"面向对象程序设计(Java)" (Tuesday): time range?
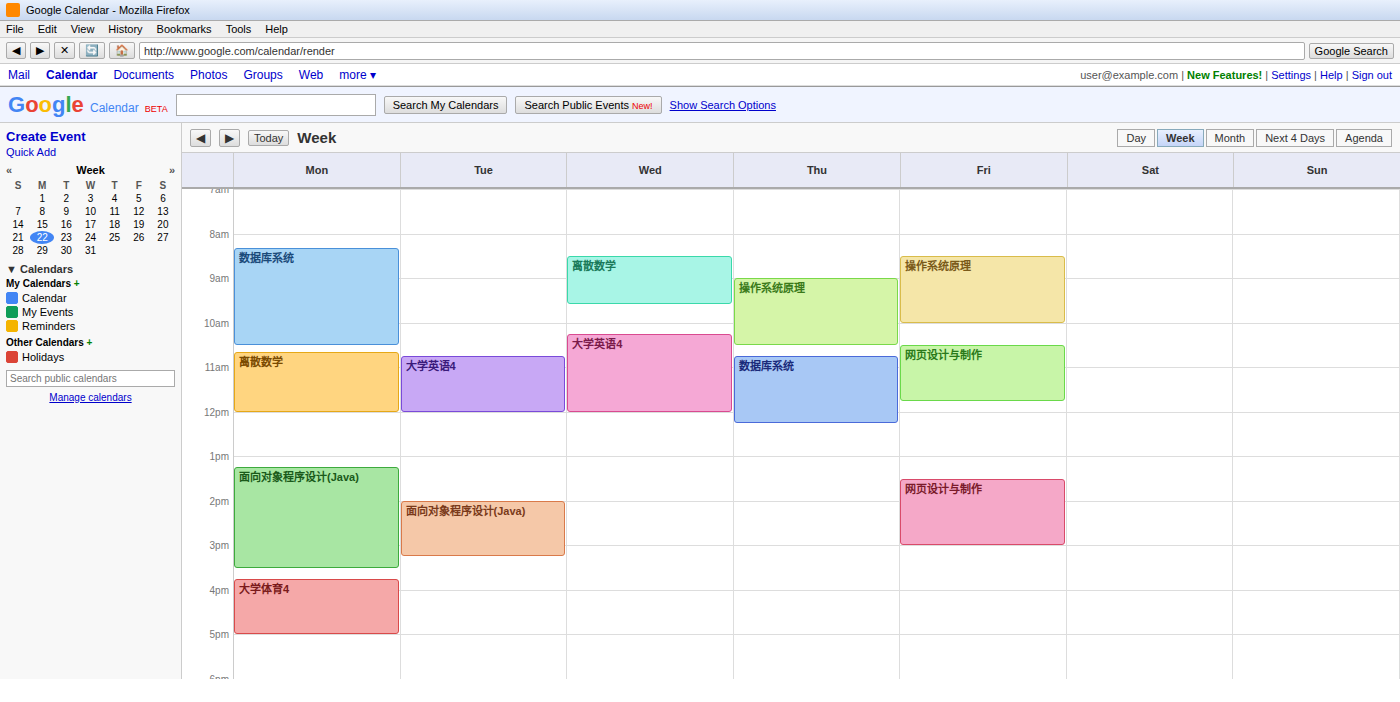
2:00 PM to 3:15 PM